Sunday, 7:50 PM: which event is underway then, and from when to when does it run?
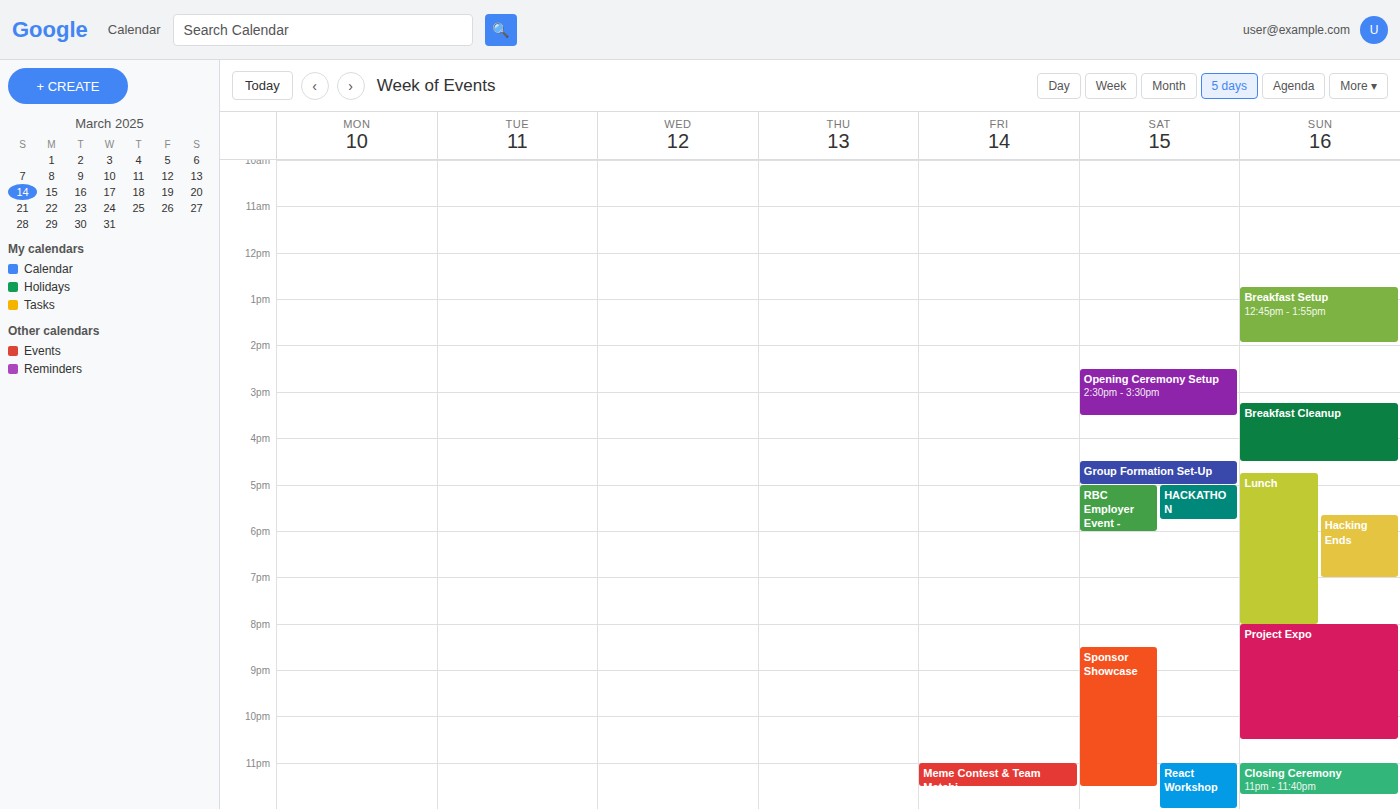
"Lunch", 4:45 PM to 8:00 PM